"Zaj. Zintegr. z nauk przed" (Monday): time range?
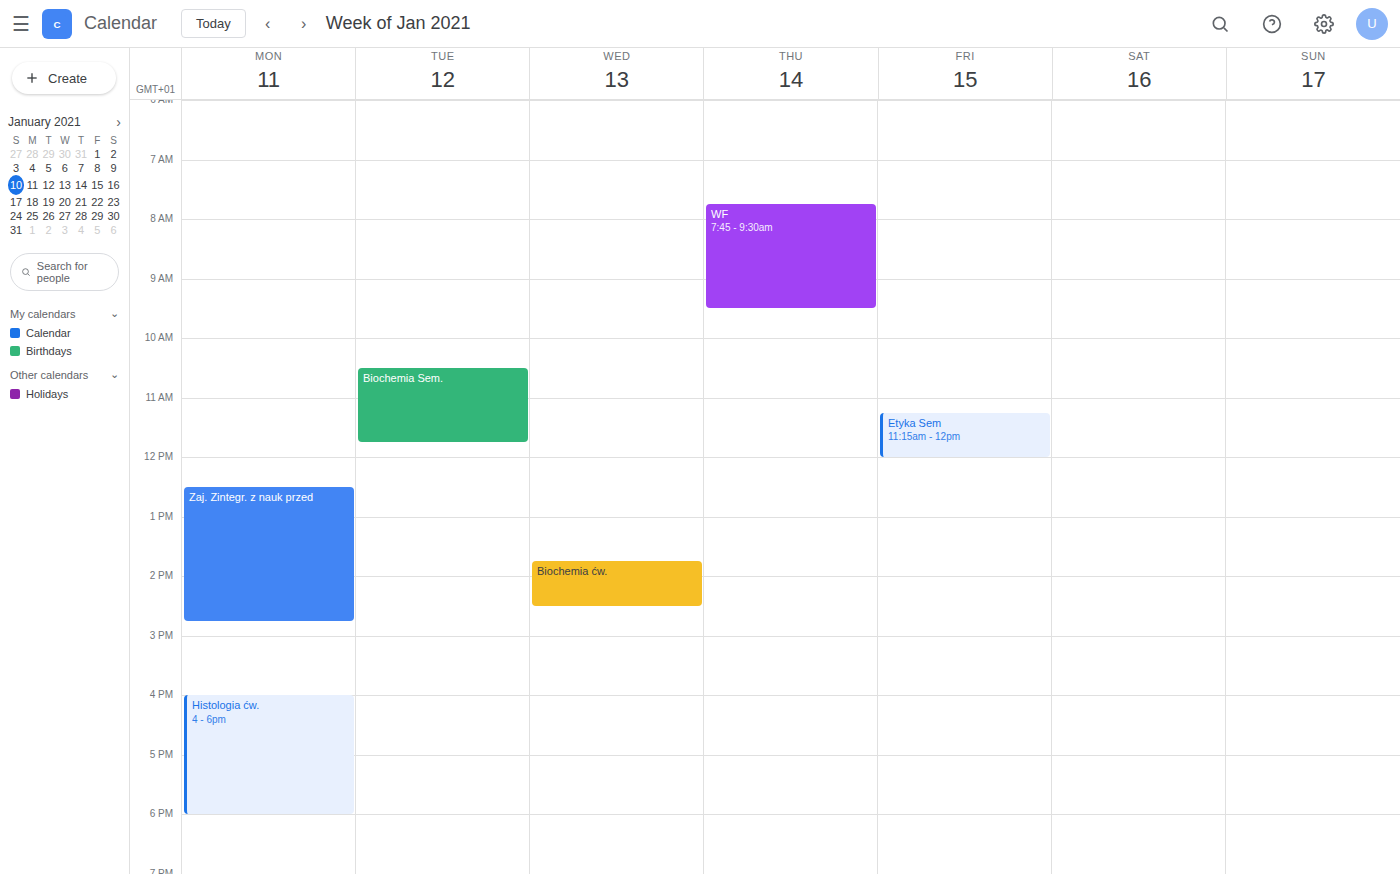
12:30 PM to 2:45 PM